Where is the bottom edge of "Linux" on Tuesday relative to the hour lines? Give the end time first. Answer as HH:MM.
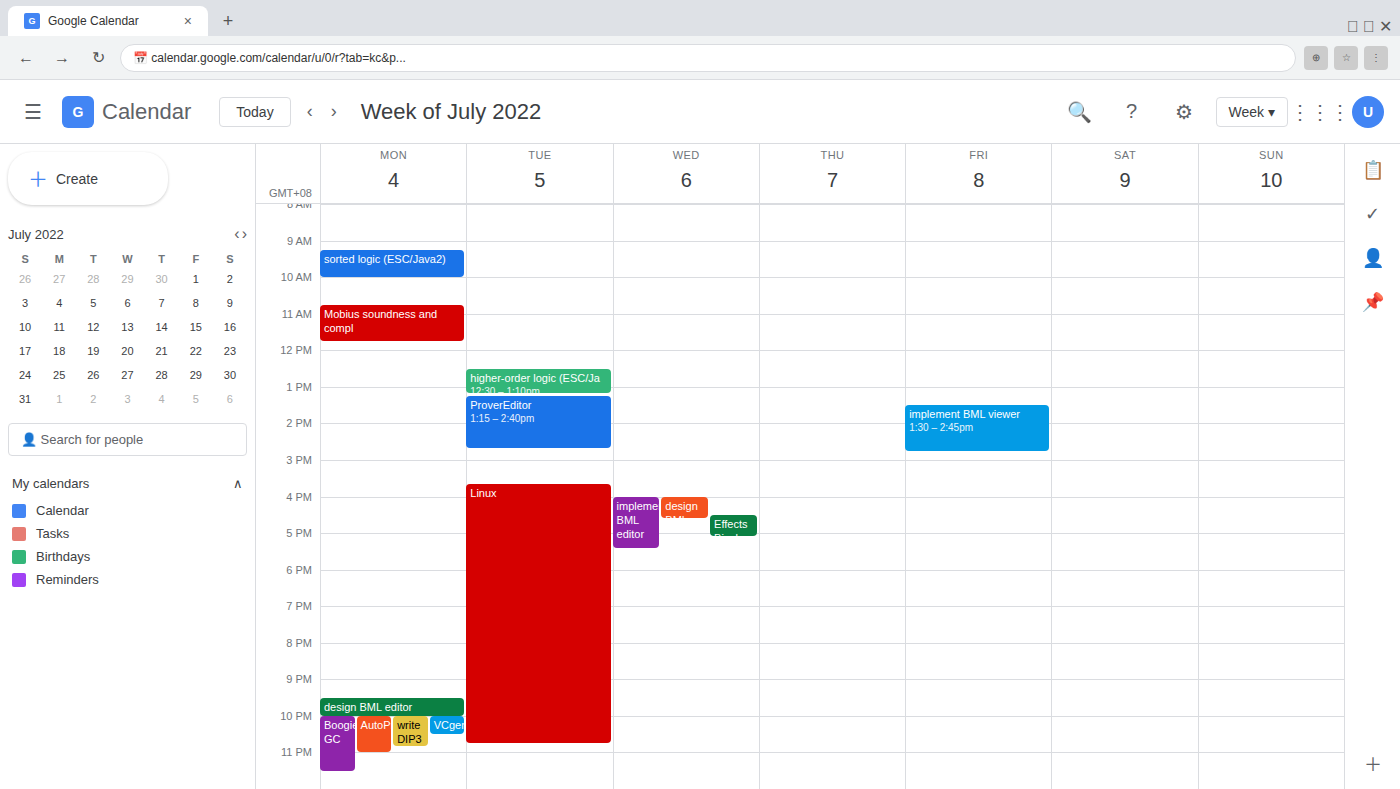
22:45 -- neither: three quarters of the way from the 22:00 line to the 23:00 line.